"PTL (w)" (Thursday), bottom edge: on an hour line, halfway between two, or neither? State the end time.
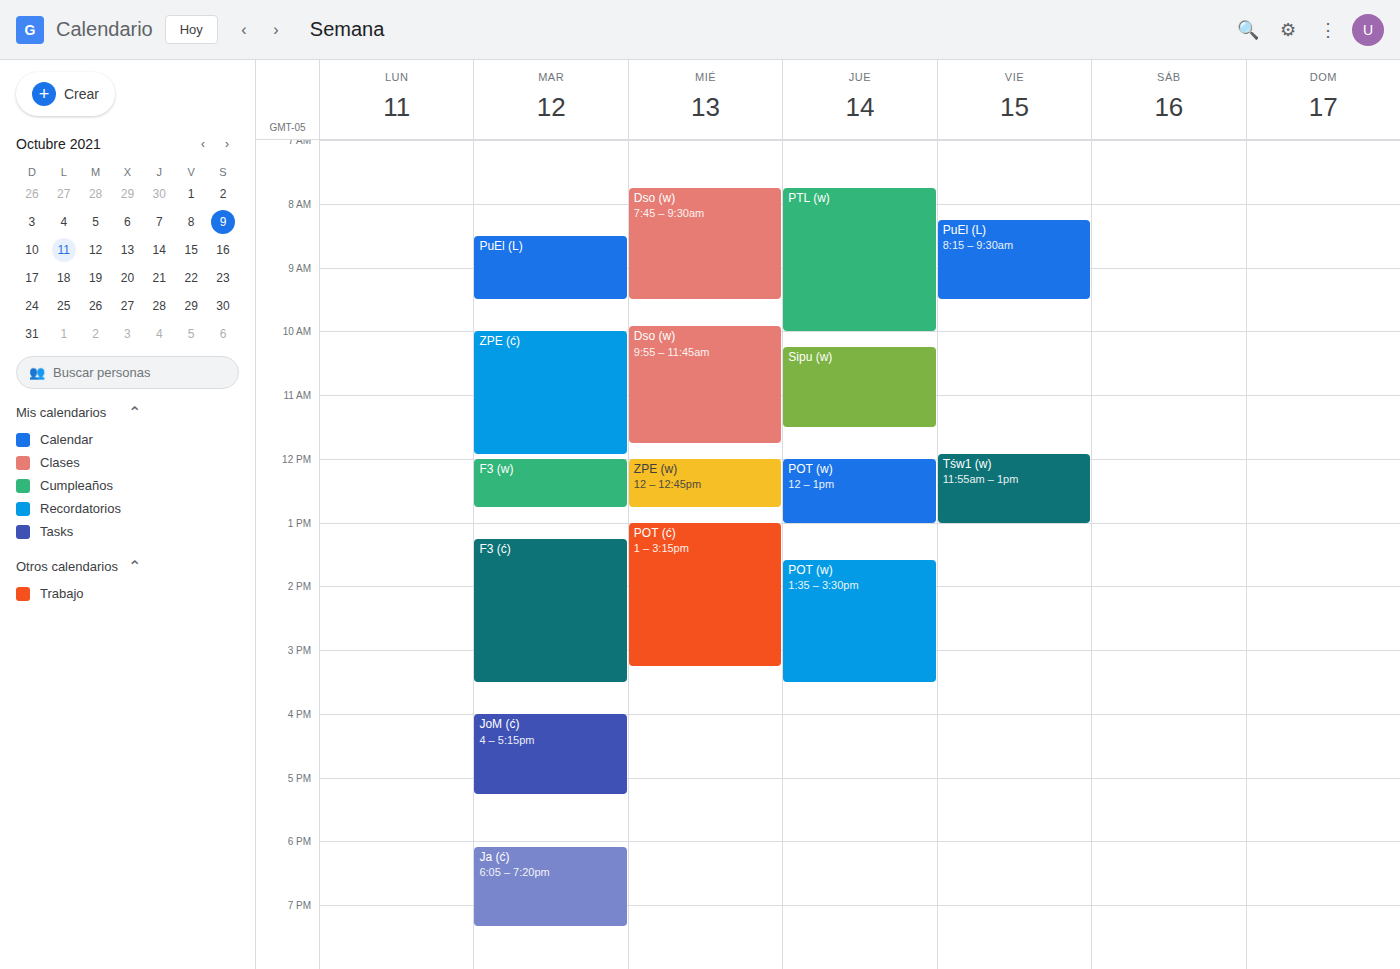
10:00 AM -- exactly on the 10 AM line.